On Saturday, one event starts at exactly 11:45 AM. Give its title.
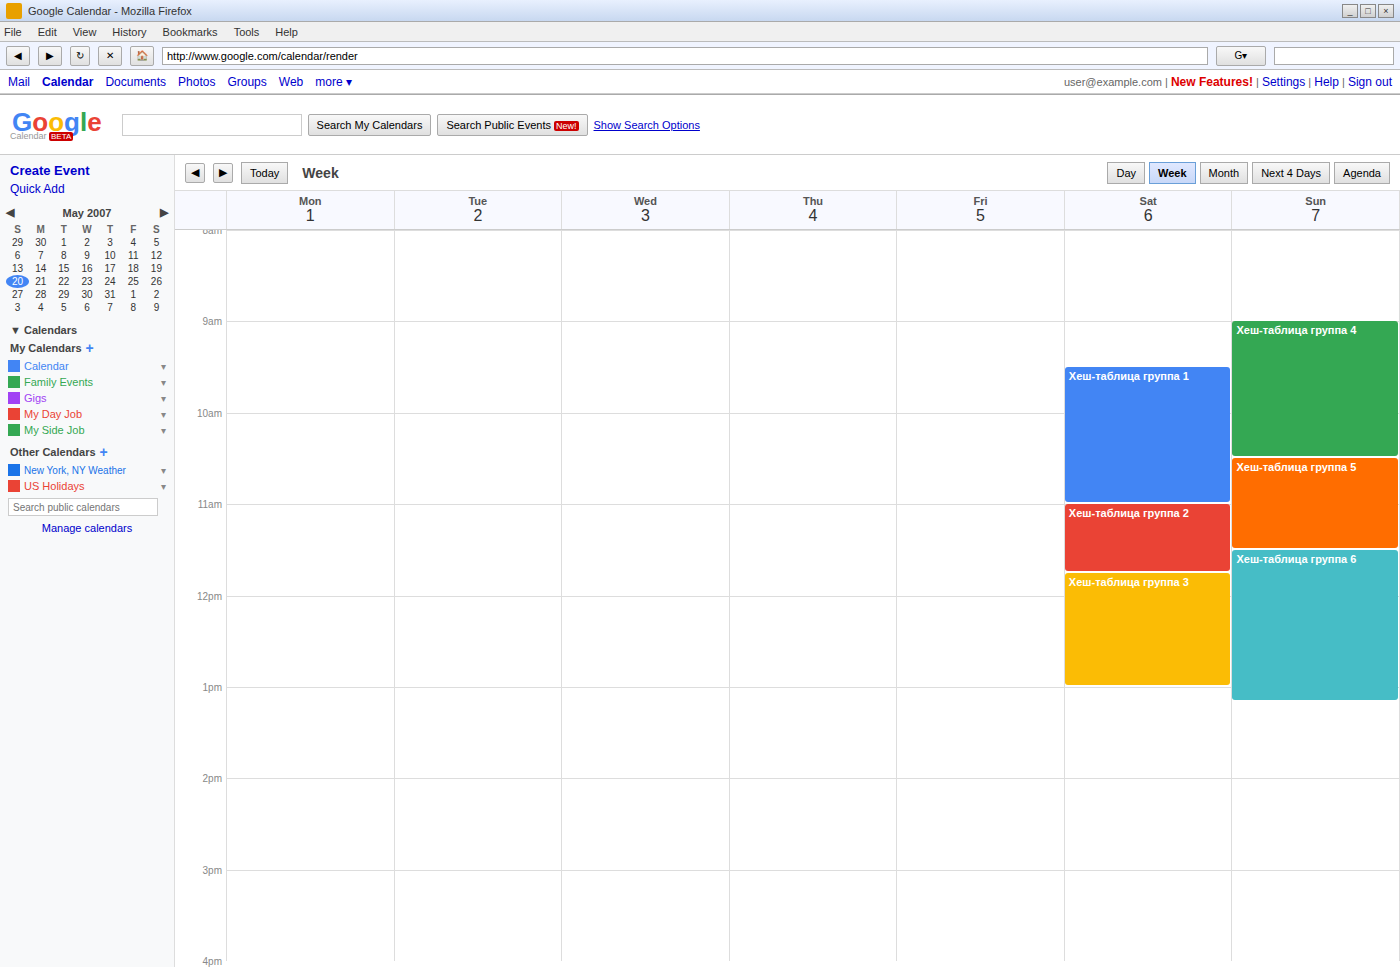
"Хеш-таблица группа 3"